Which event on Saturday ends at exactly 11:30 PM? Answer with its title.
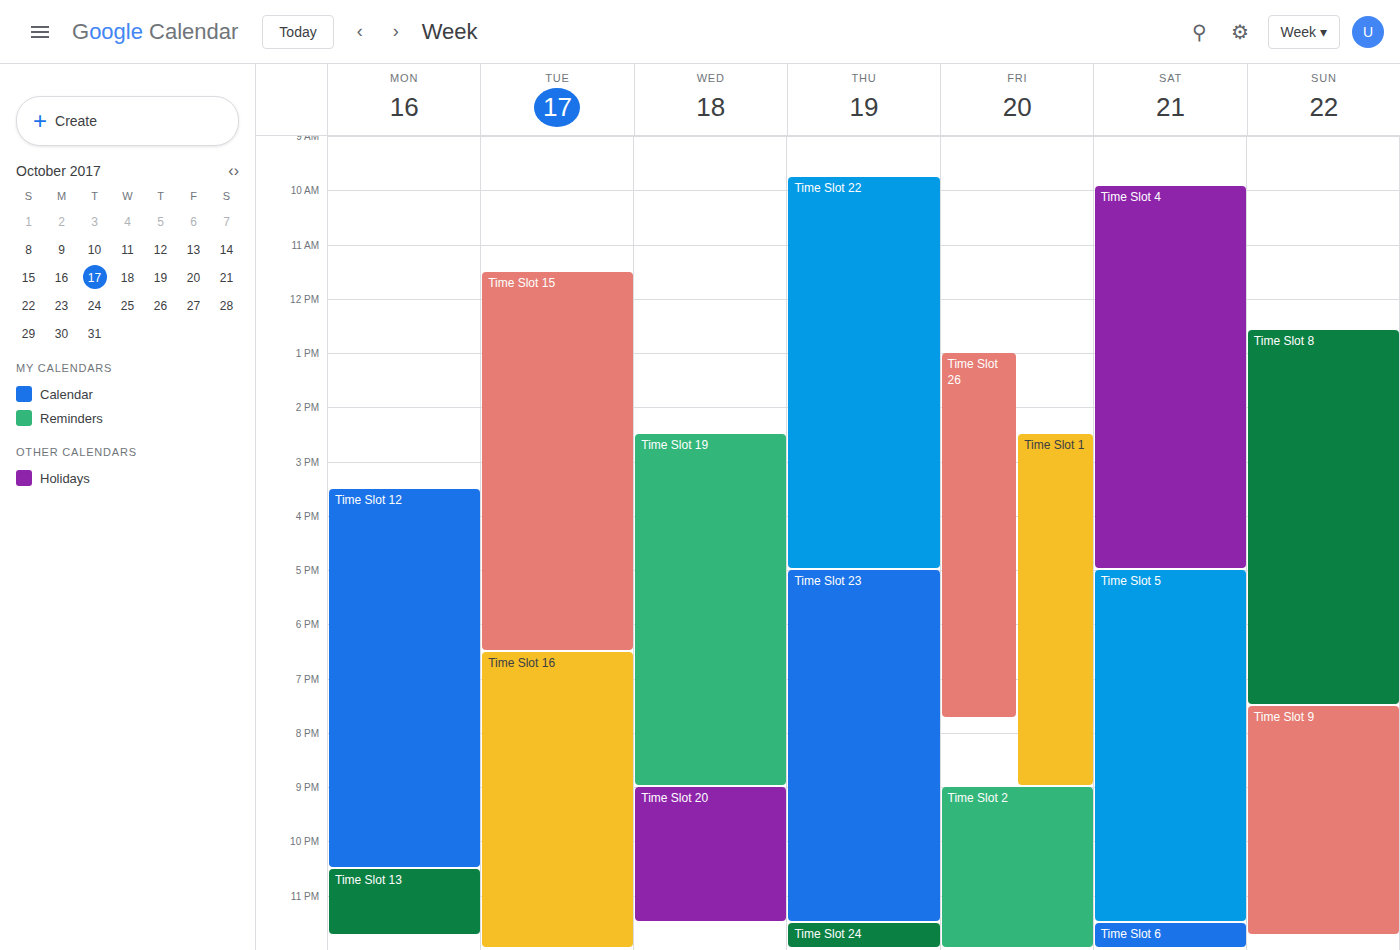
"Time Slot 5"